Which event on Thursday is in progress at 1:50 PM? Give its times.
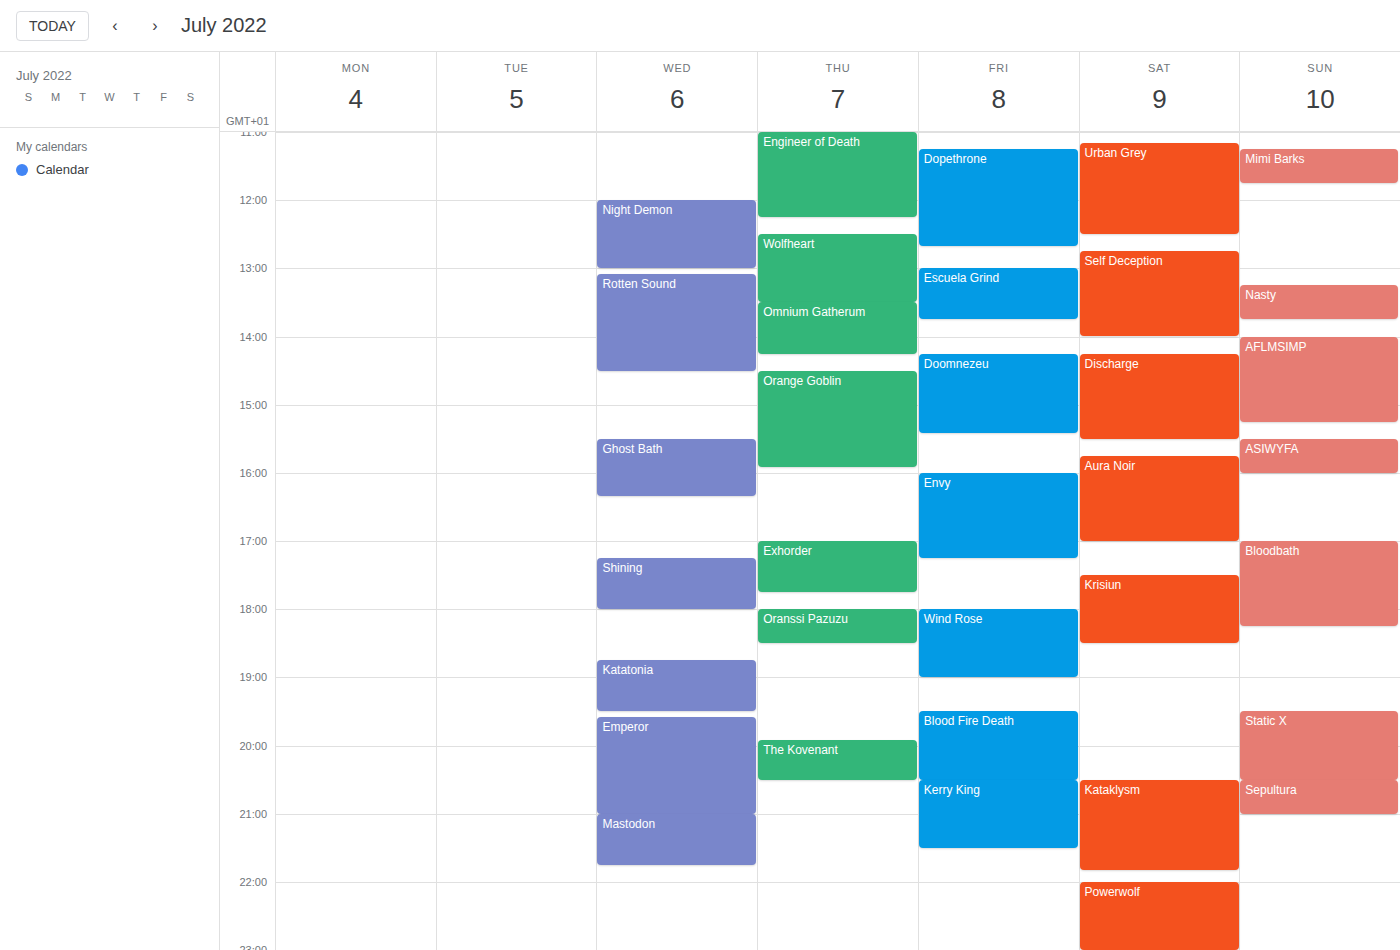
"Omnium Gatherum", 1:30 PM to 2:15 PM